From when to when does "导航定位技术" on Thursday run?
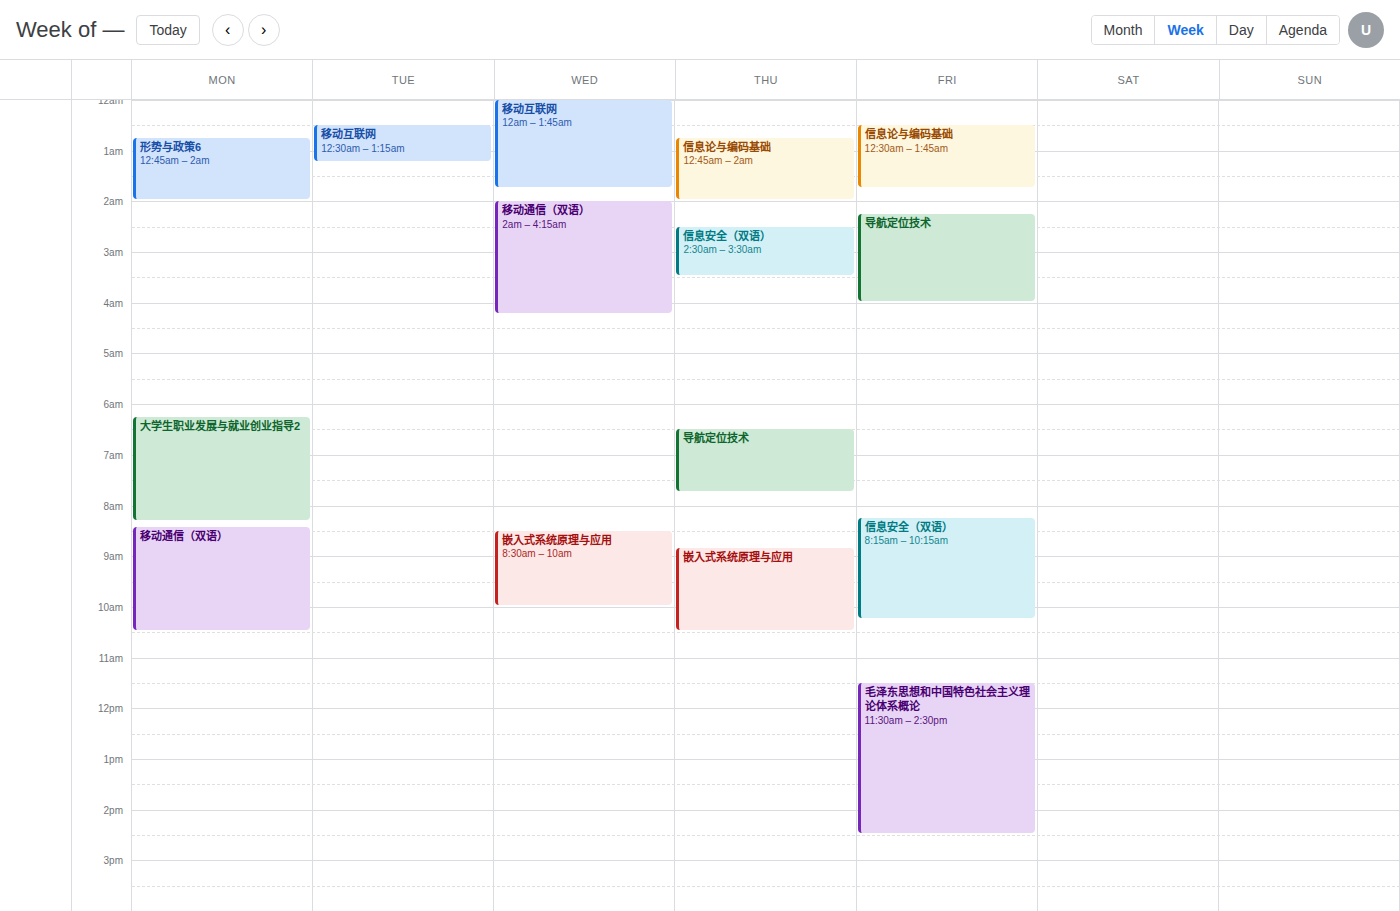
06:30 to 07:45